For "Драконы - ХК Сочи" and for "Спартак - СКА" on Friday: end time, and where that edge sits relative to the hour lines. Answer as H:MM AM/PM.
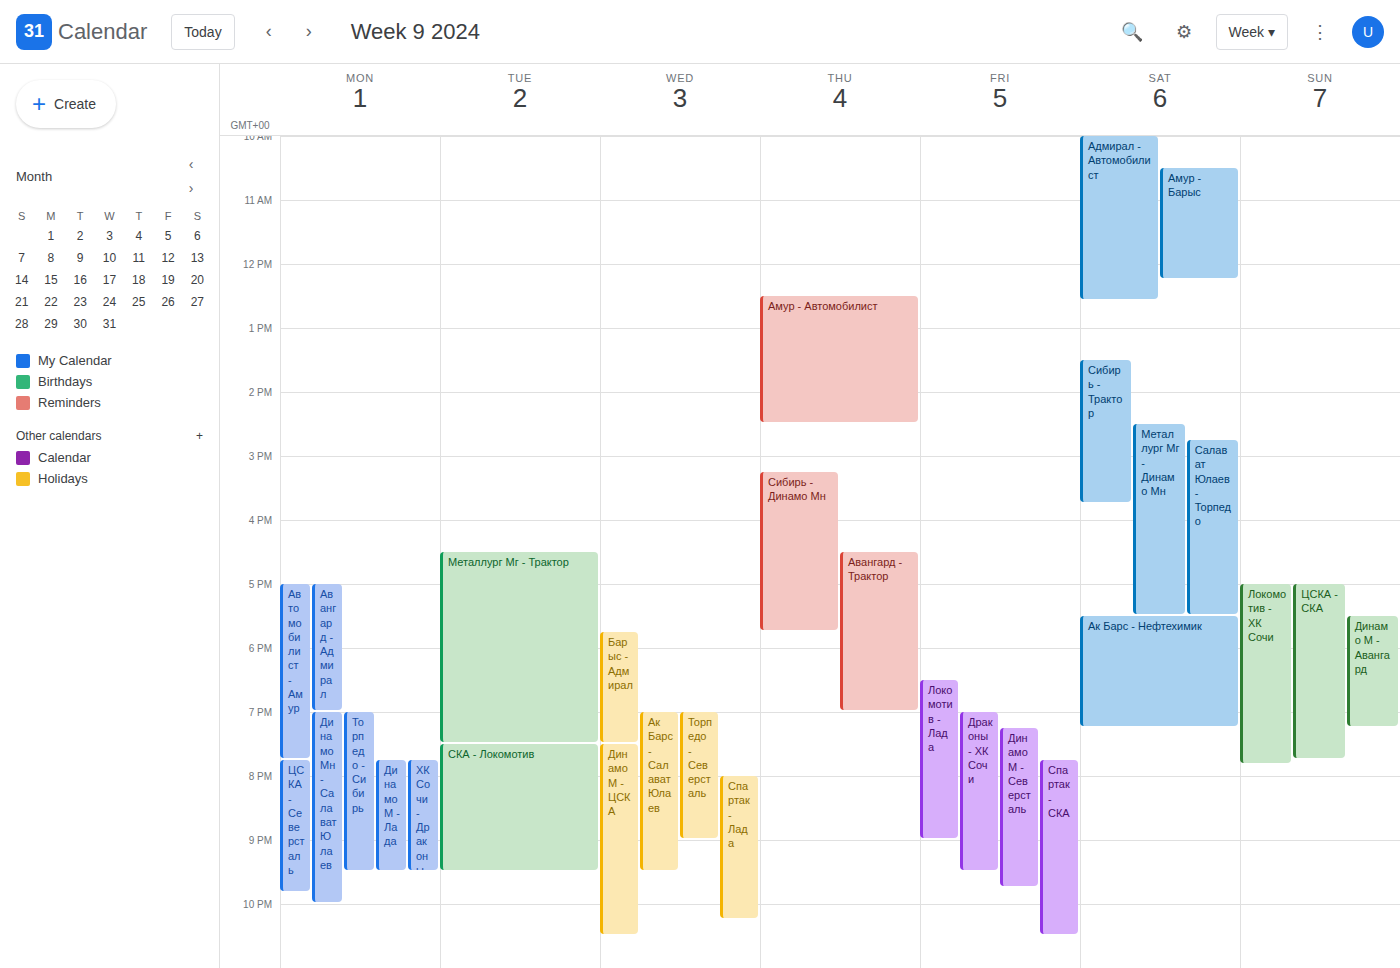
"Драконы - ХК Сочи": 9:30 PM, halfway between the 9 PM and 10 PM lines. "Спартак - СКА": 10:30 PM, halfway between the 10 PM and 11 PM lines.